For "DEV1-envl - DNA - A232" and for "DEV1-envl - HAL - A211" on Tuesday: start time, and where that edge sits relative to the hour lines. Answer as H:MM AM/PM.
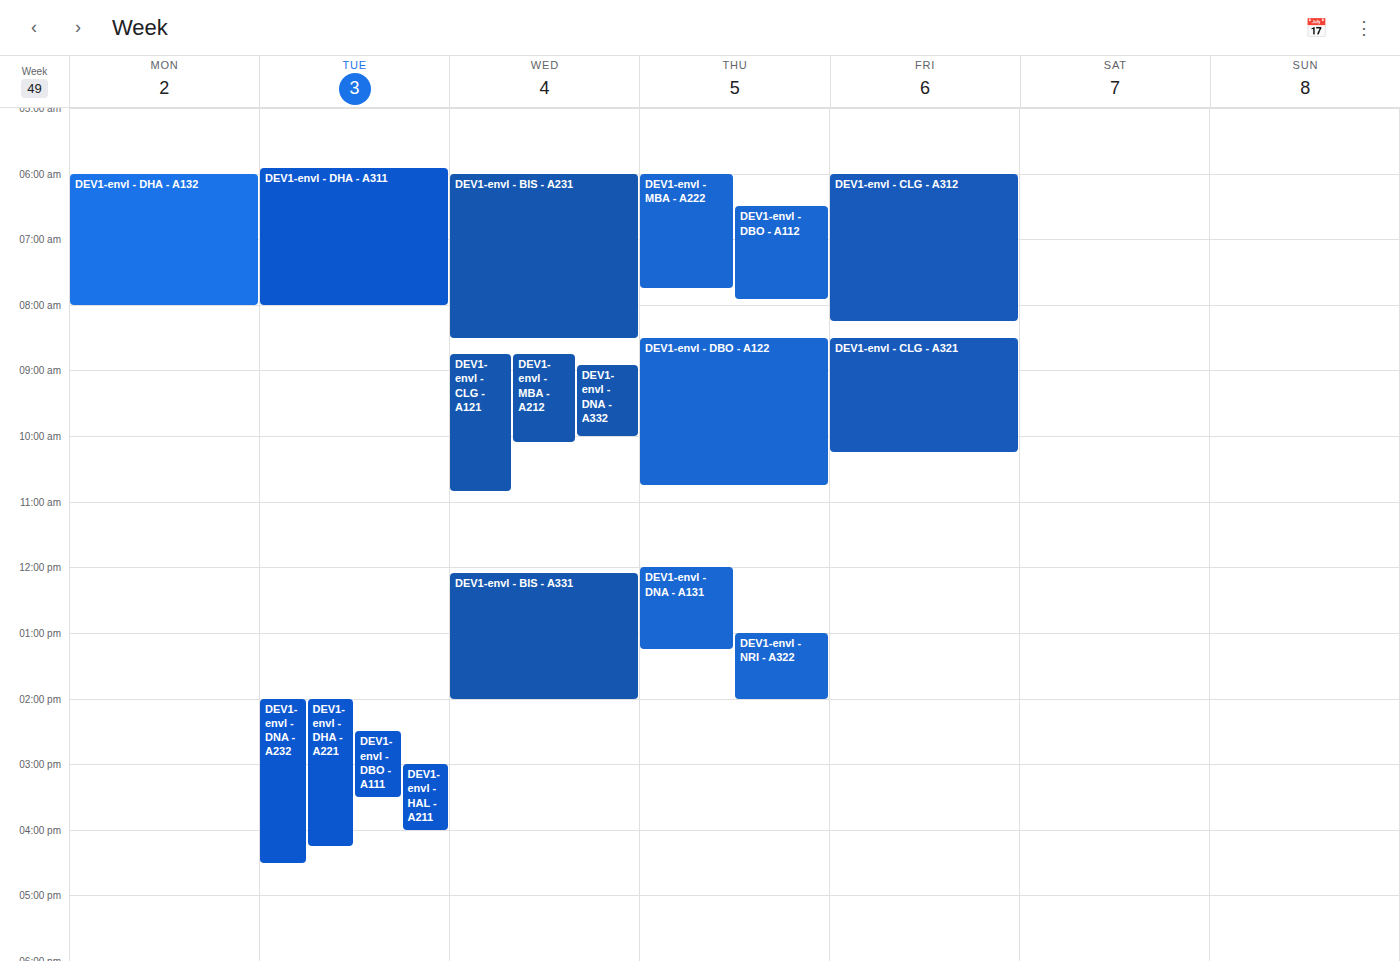
"DEV1-envl - DNA - A232": 2:00 PM, exactly on the 2 PM line. "DEV1-envl - HAL - A211": 3:00 PM, exactly on the 3 PM line.